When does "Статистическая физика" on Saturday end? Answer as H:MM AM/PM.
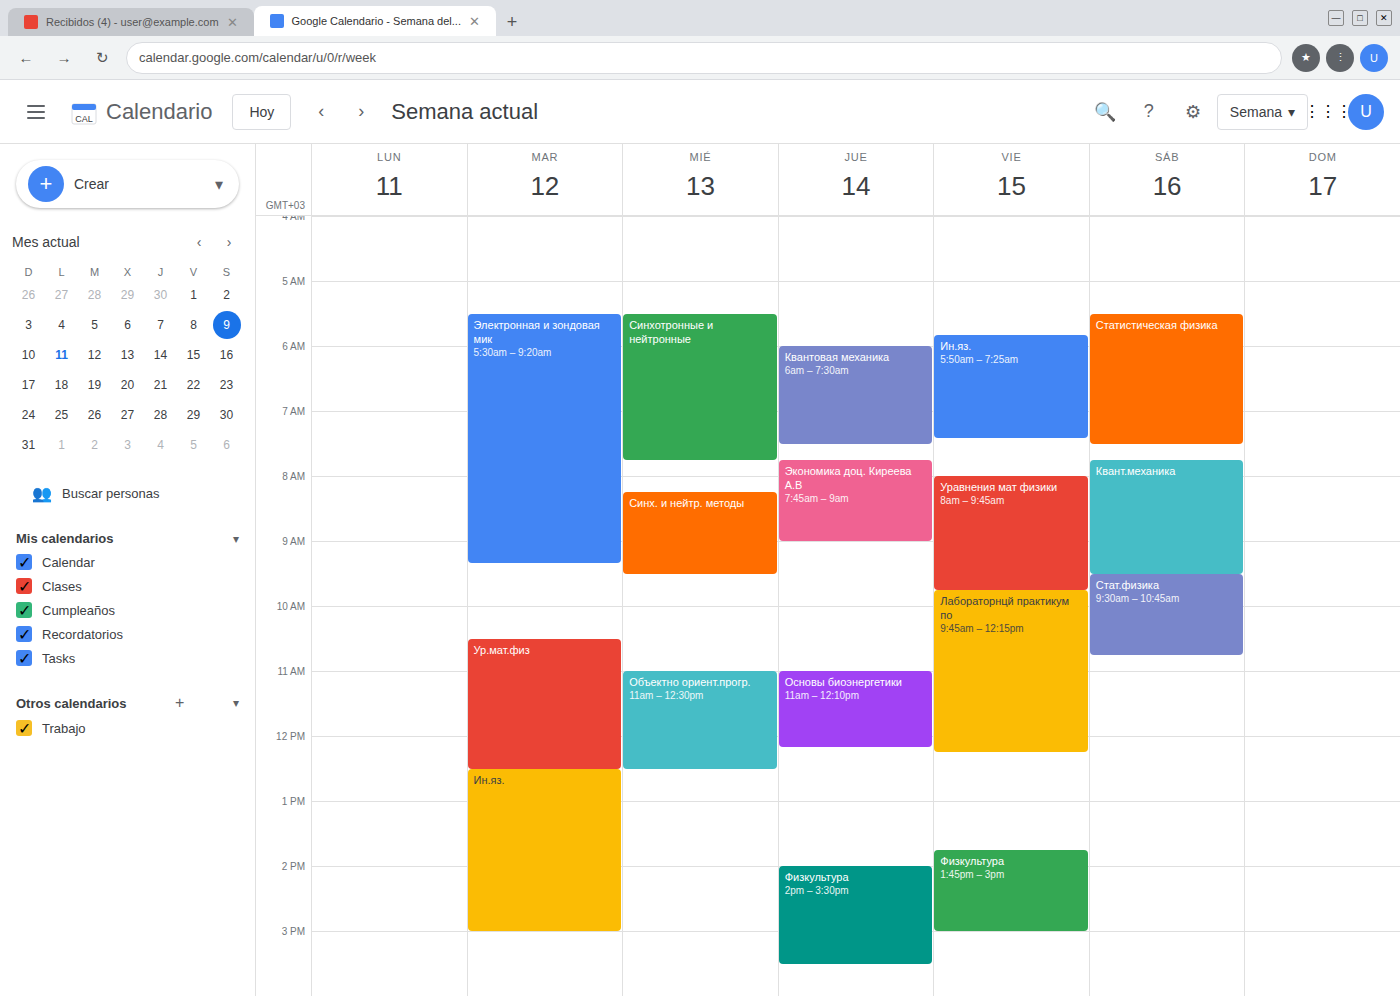
7:30 AM